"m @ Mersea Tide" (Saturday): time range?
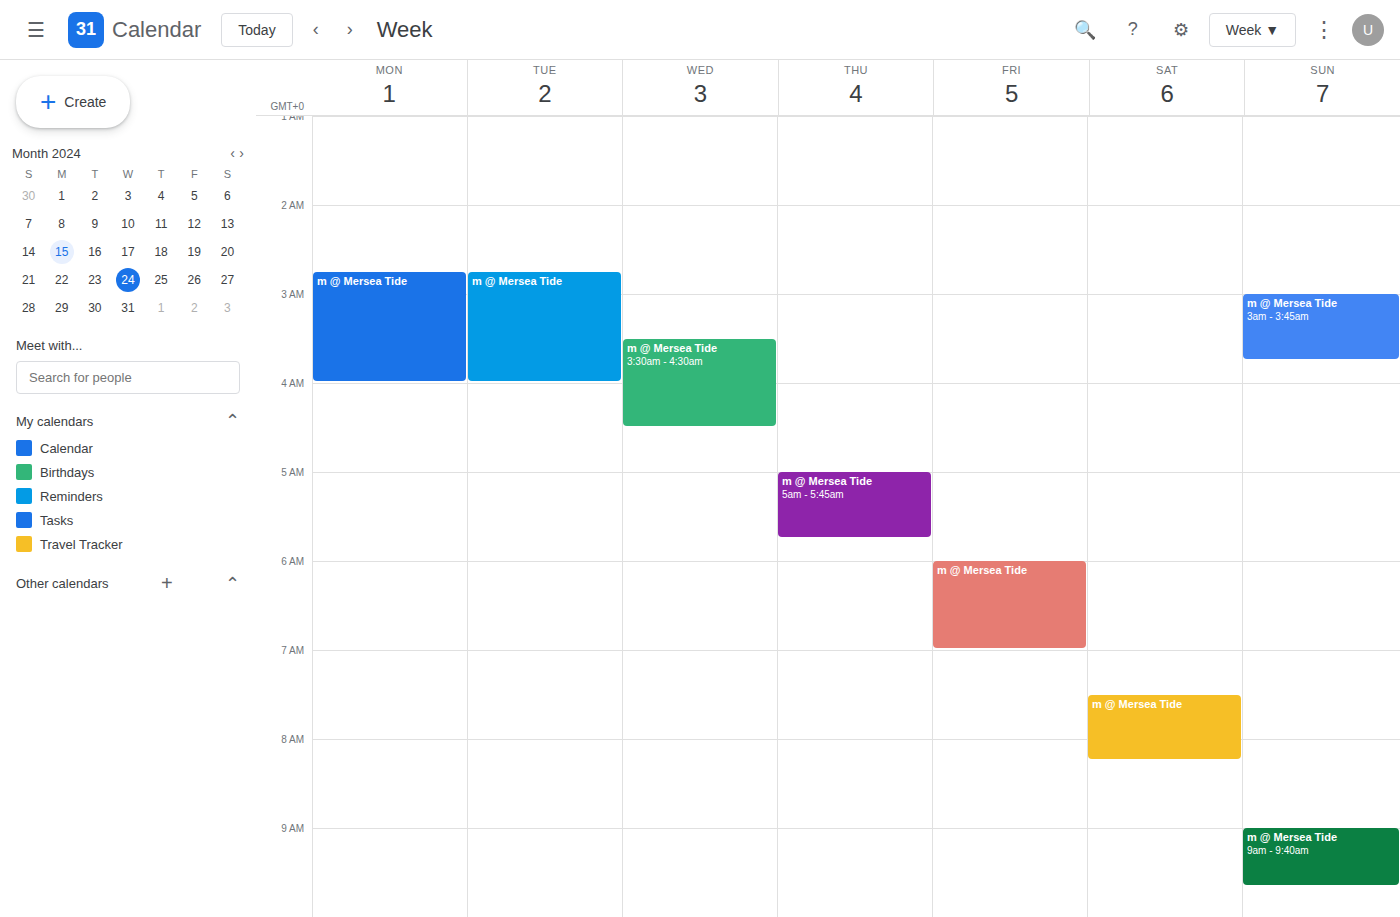
7:30 AM to 8:15 AM